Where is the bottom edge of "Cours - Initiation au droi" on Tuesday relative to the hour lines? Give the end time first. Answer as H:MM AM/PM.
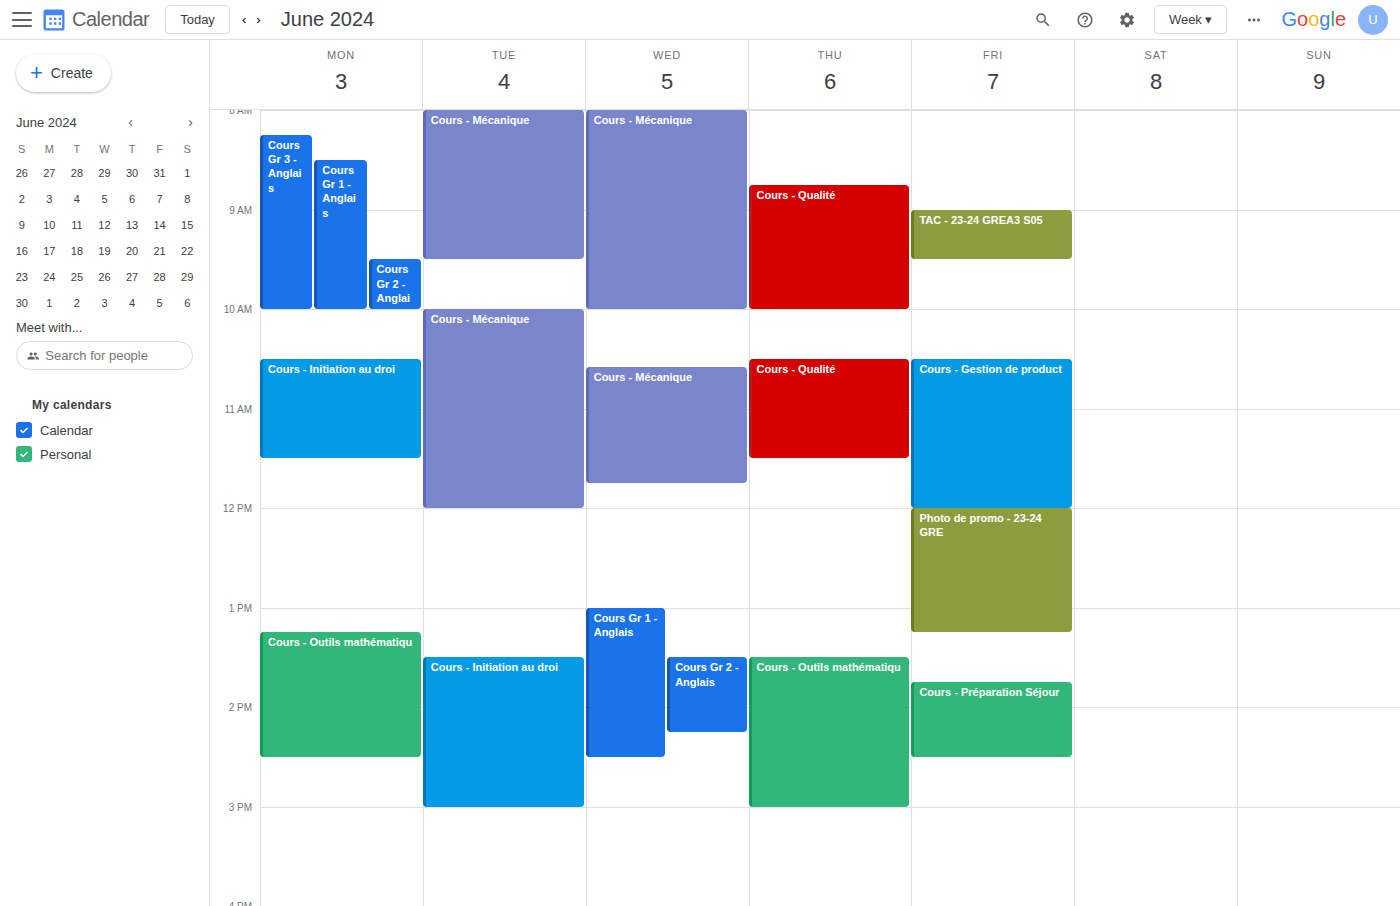
3:00 PM -- exactly on the 3 PM line.